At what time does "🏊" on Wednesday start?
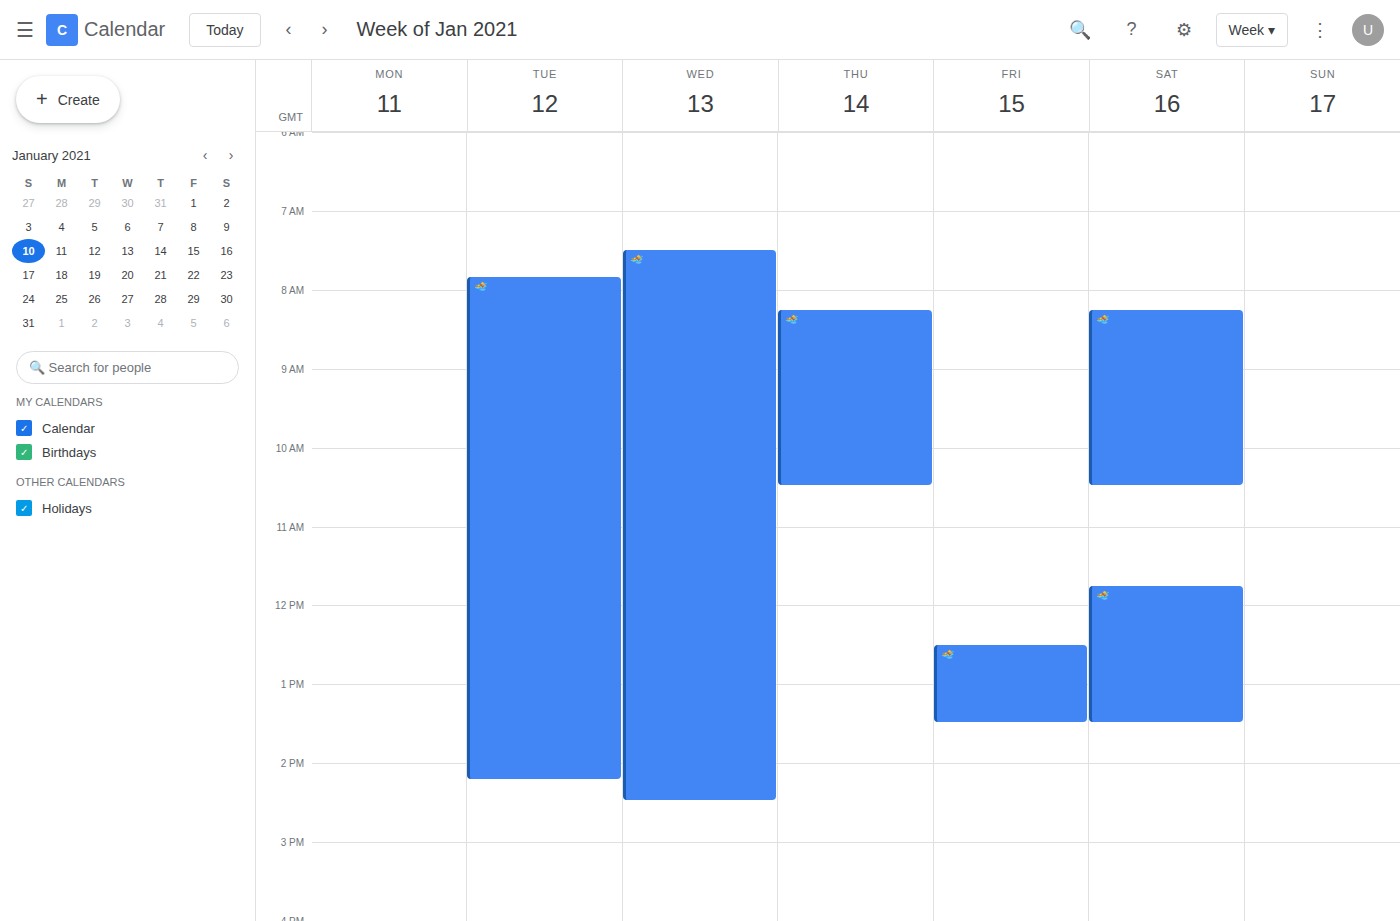
07:30